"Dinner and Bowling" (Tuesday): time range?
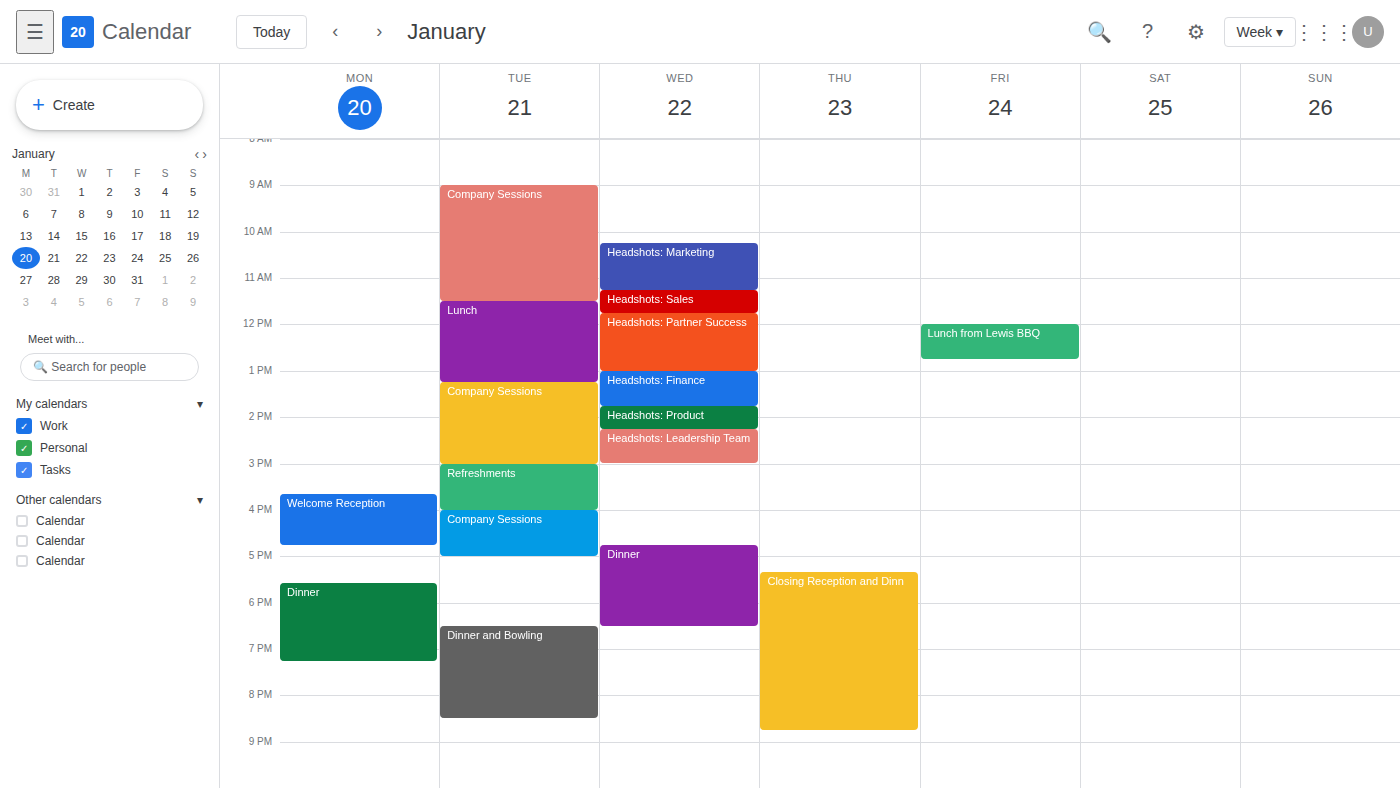
6:30 PM to 8:30 PM